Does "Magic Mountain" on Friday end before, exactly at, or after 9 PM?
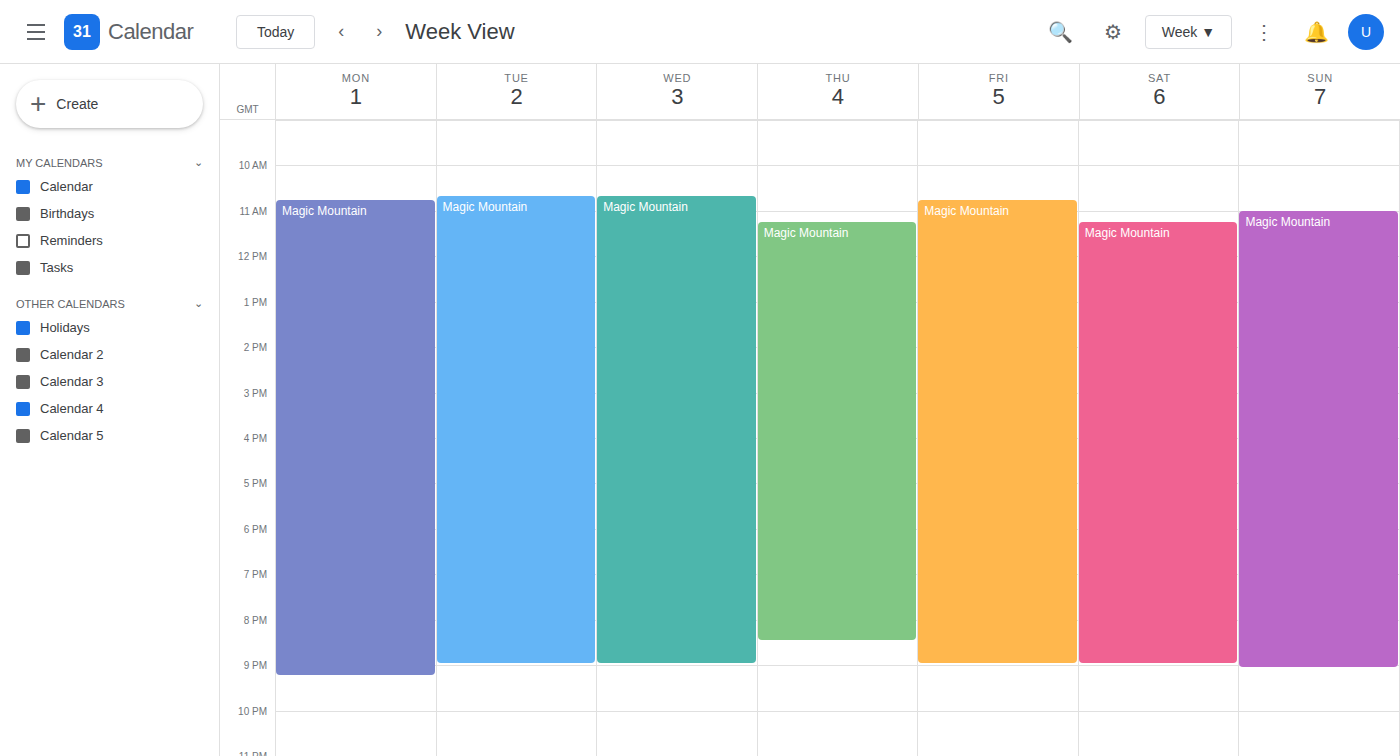
9:00 PM -- exactly at 9 PM, on the 9 PM line.